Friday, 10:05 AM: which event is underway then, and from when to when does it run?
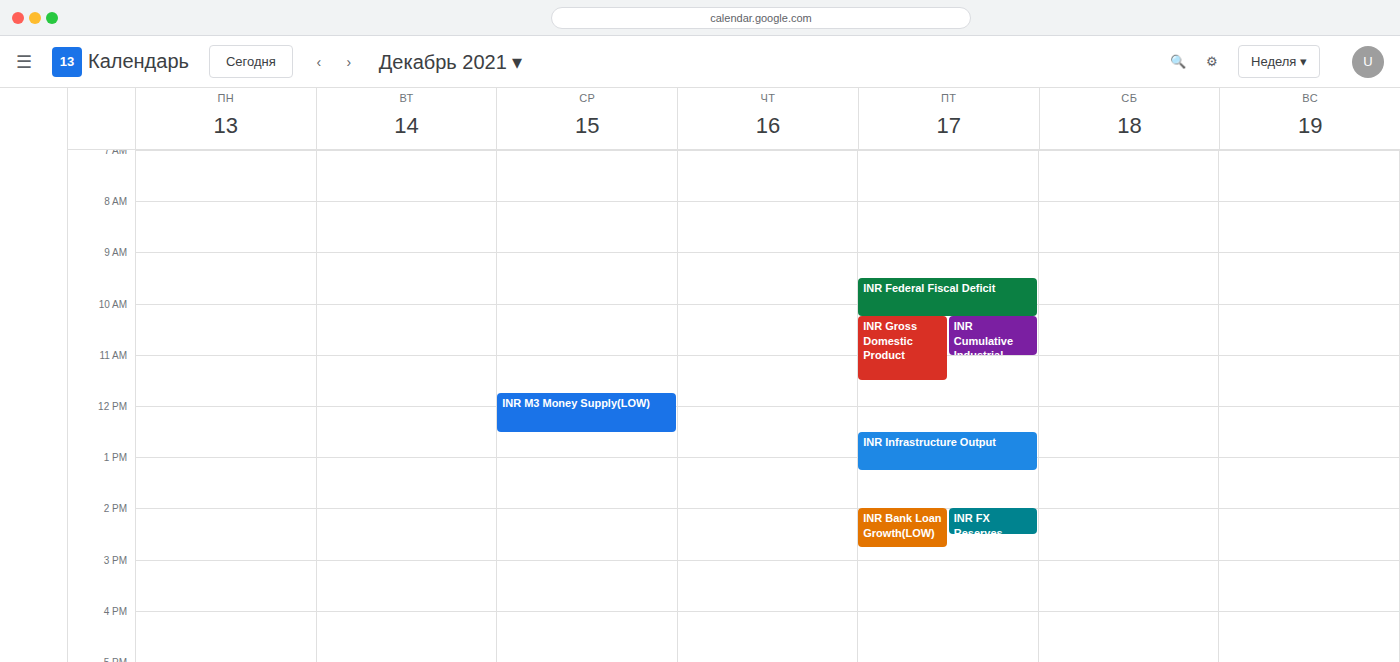
"INR Federal Fiscal Deficit", 9:30 AM to 10:15 AM